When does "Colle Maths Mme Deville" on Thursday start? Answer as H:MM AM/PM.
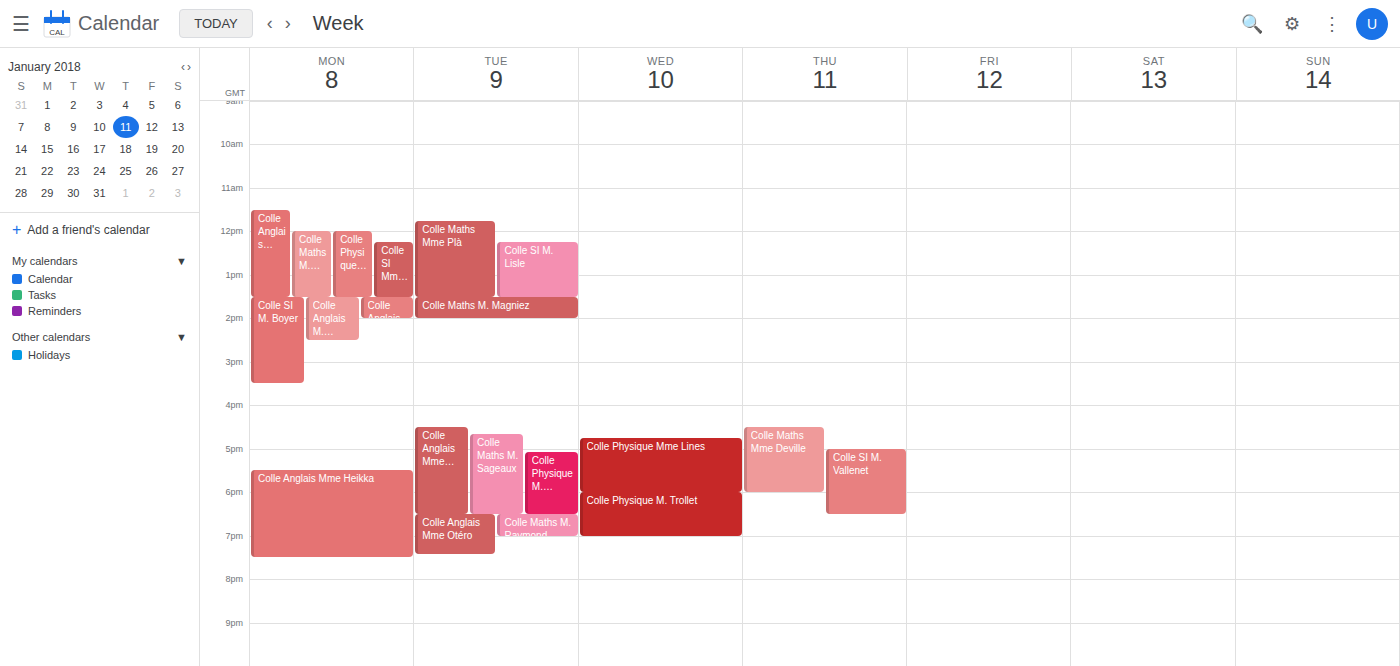
4:30 PM